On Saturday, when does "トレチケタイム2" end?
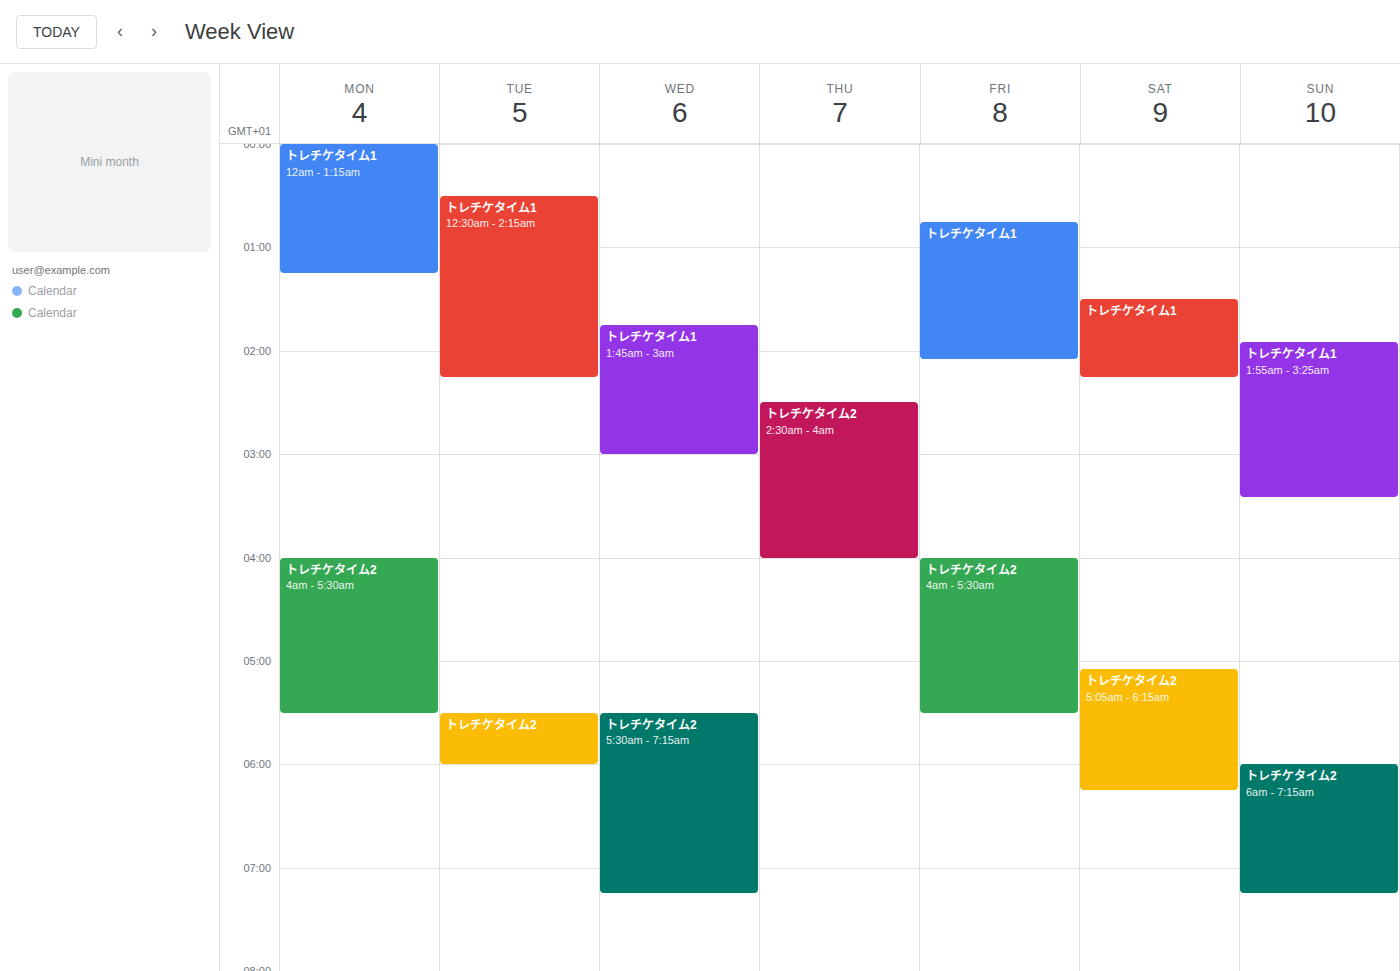
6:15 AM